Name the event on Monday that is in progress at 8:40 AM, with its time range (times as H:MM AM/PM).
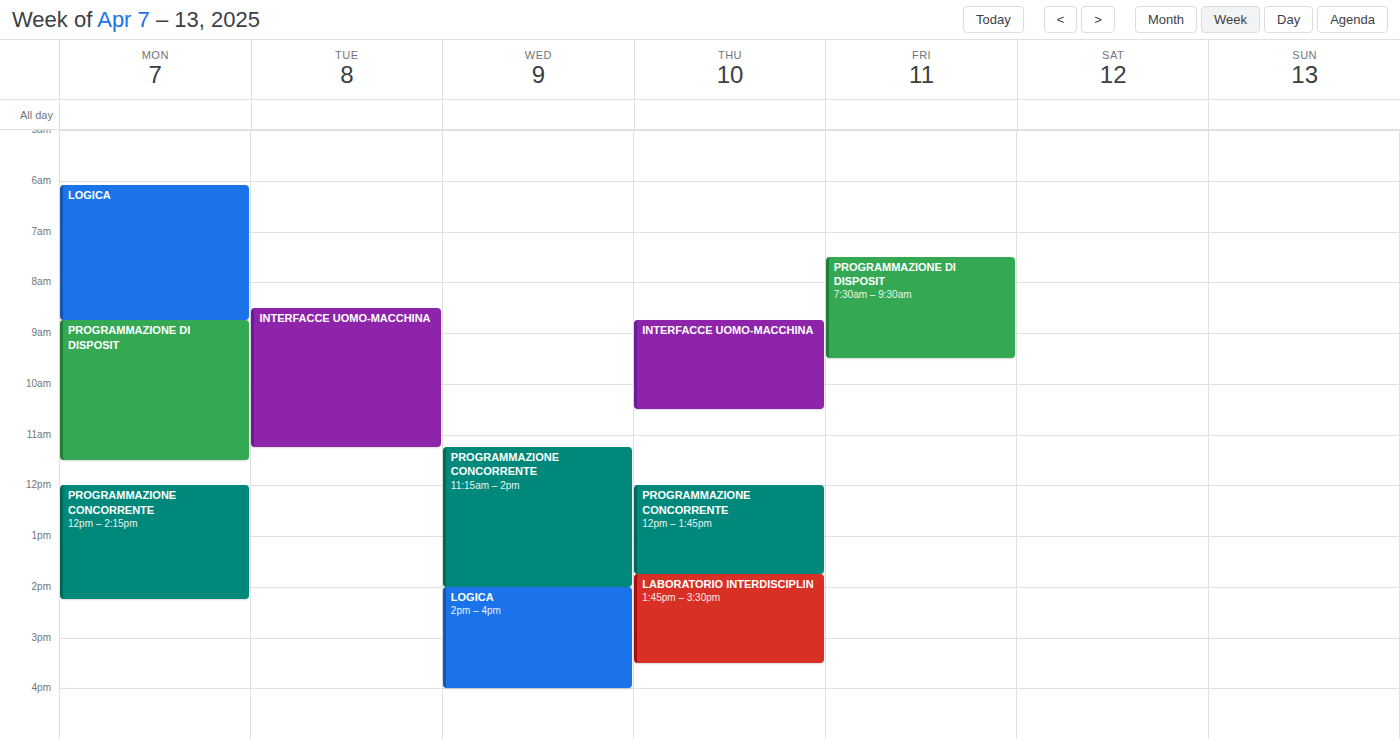
"LOGICA", 6:05 AM to 8:45 AM